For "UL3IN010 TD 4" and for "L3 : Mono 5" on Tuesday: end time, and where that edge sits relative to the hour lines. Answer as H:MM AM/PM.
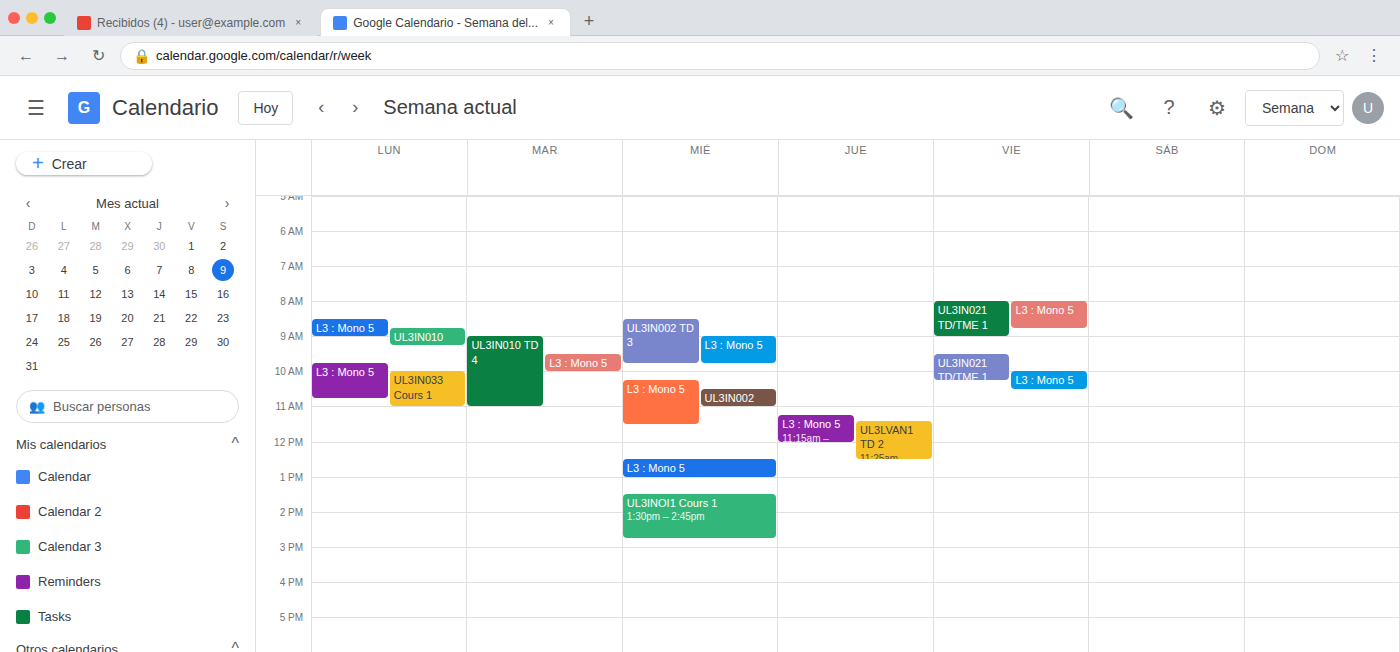
"UL3IN010 TD 4": 11:00 AM, exactly on the 11 AM line. "L3 : Mono 5": 10:00 AM, exactly on the 10 AM line.